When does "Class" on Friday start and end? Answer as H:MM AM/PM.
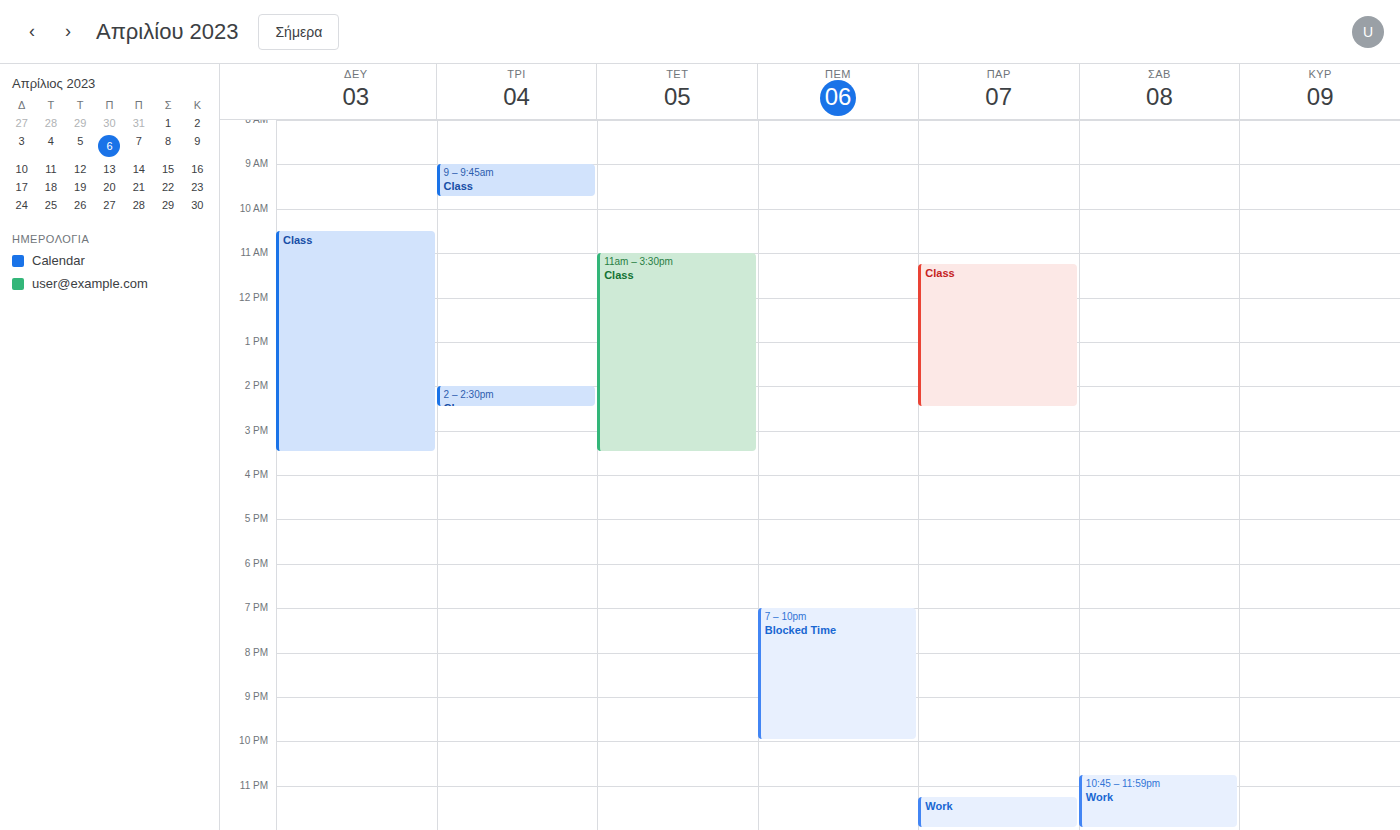
11:15 AM to 2:30 PM